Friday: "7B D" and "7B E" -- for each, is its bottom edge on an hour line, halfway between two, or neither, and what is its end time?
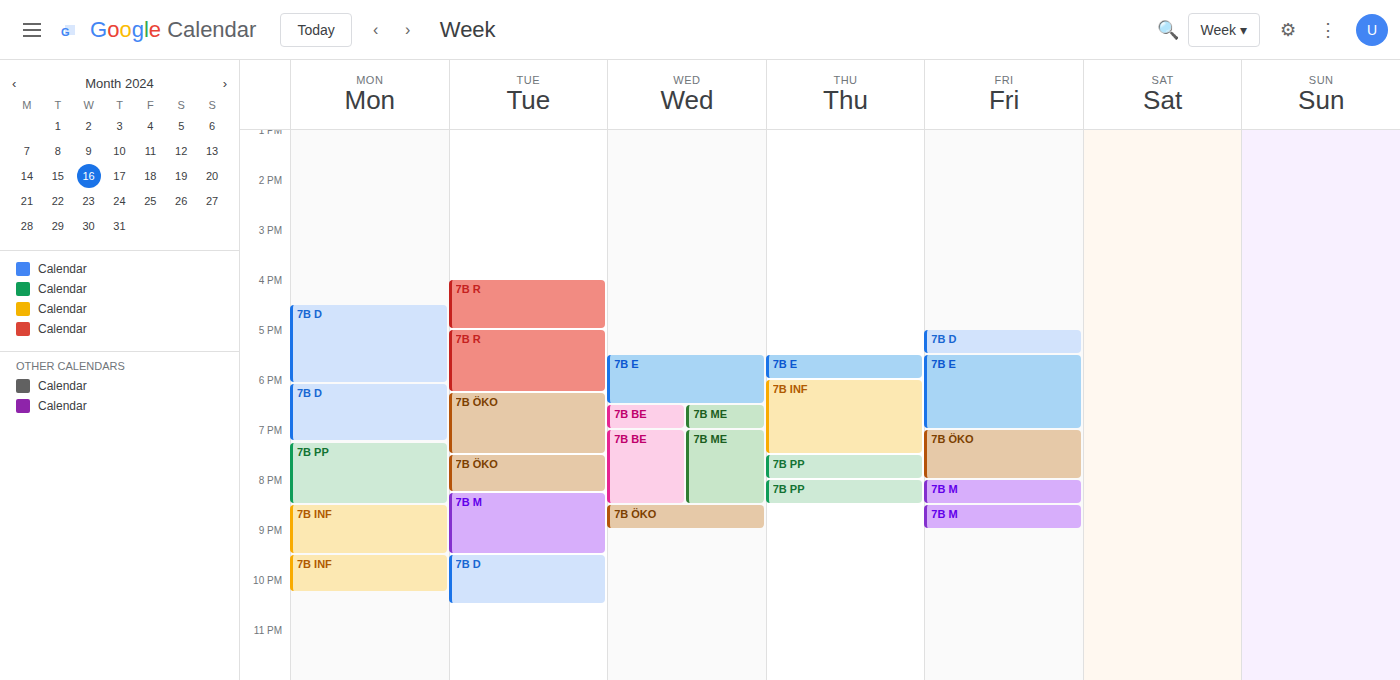
"7B D": 17:30, halfway between the 17:00 and 18:00 lines. "7B E": 19:00, exactly on the 19:00 line.